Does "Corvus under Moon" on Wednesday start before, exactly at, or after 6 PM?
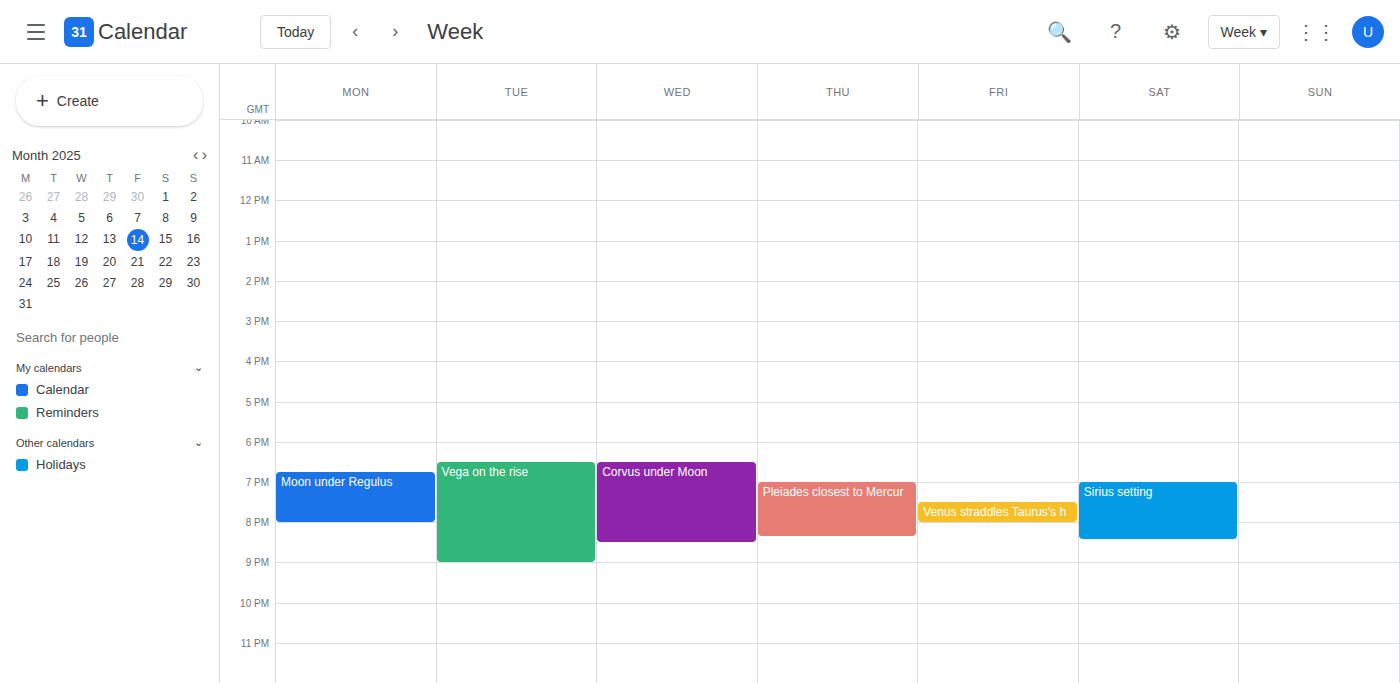
6:30 PM -- after 6 PM, 30 minutes below the 6 PM line.